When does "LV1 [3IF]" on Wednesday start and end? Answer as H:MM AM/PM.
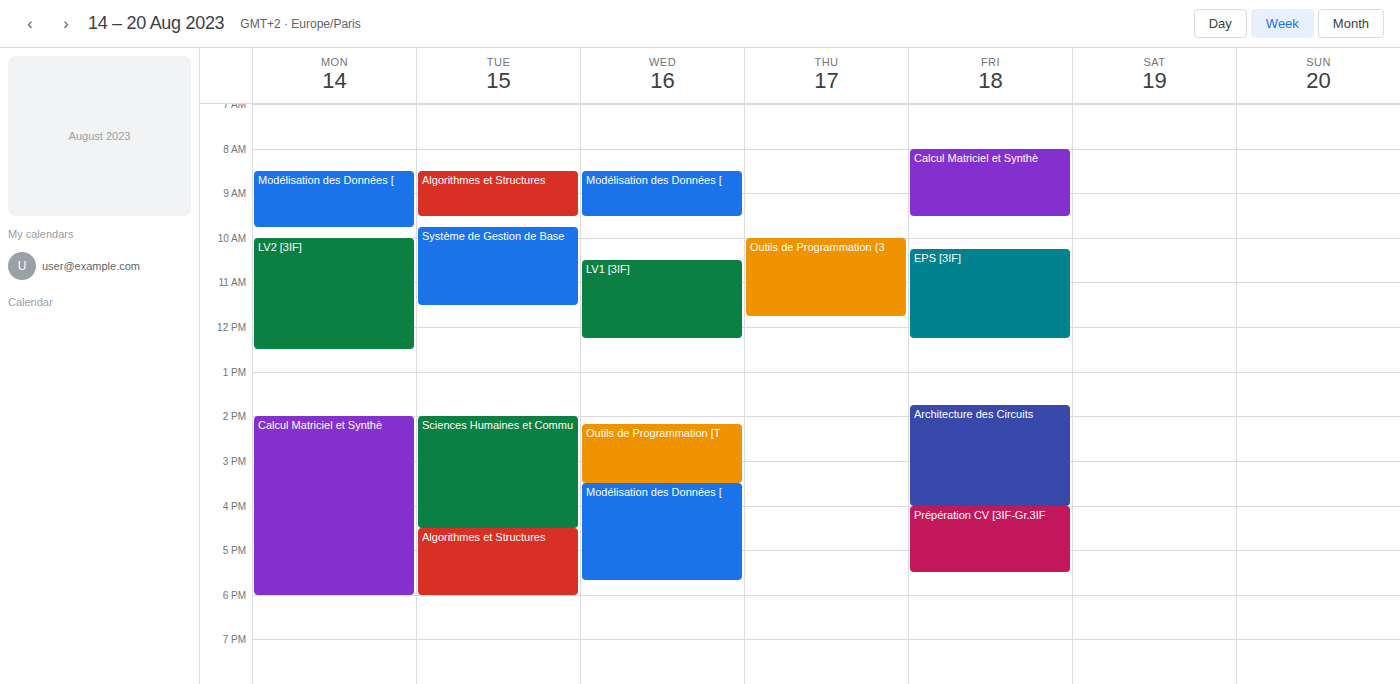
10:30 AM to 12:15 PM